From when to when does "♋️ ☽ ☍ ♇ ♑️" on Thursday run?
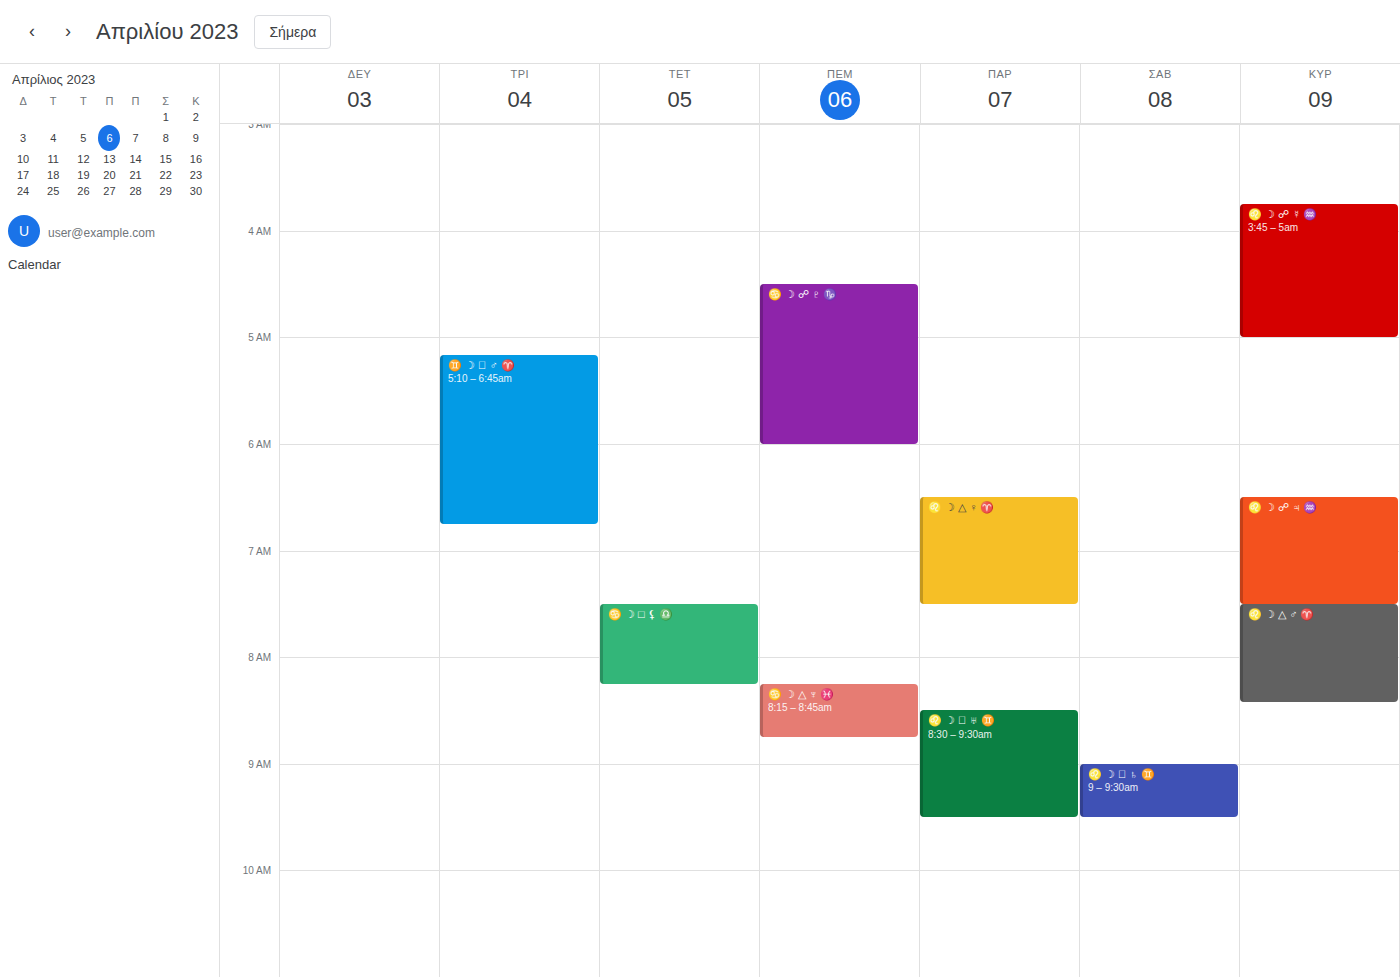
4:30 AM to 6:00 AM